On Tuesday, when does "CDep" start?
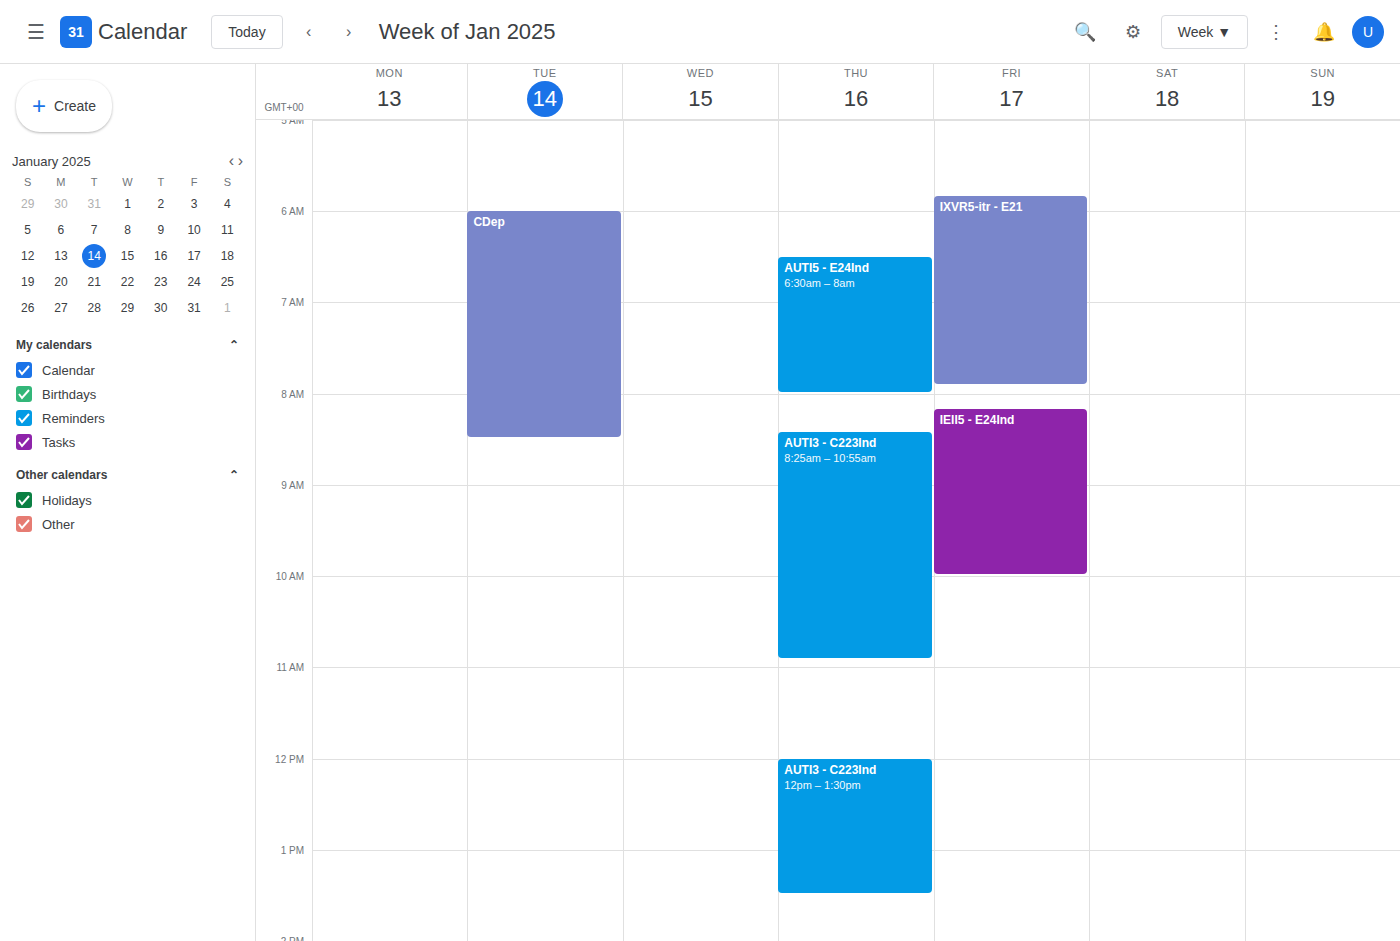
6:00 AM